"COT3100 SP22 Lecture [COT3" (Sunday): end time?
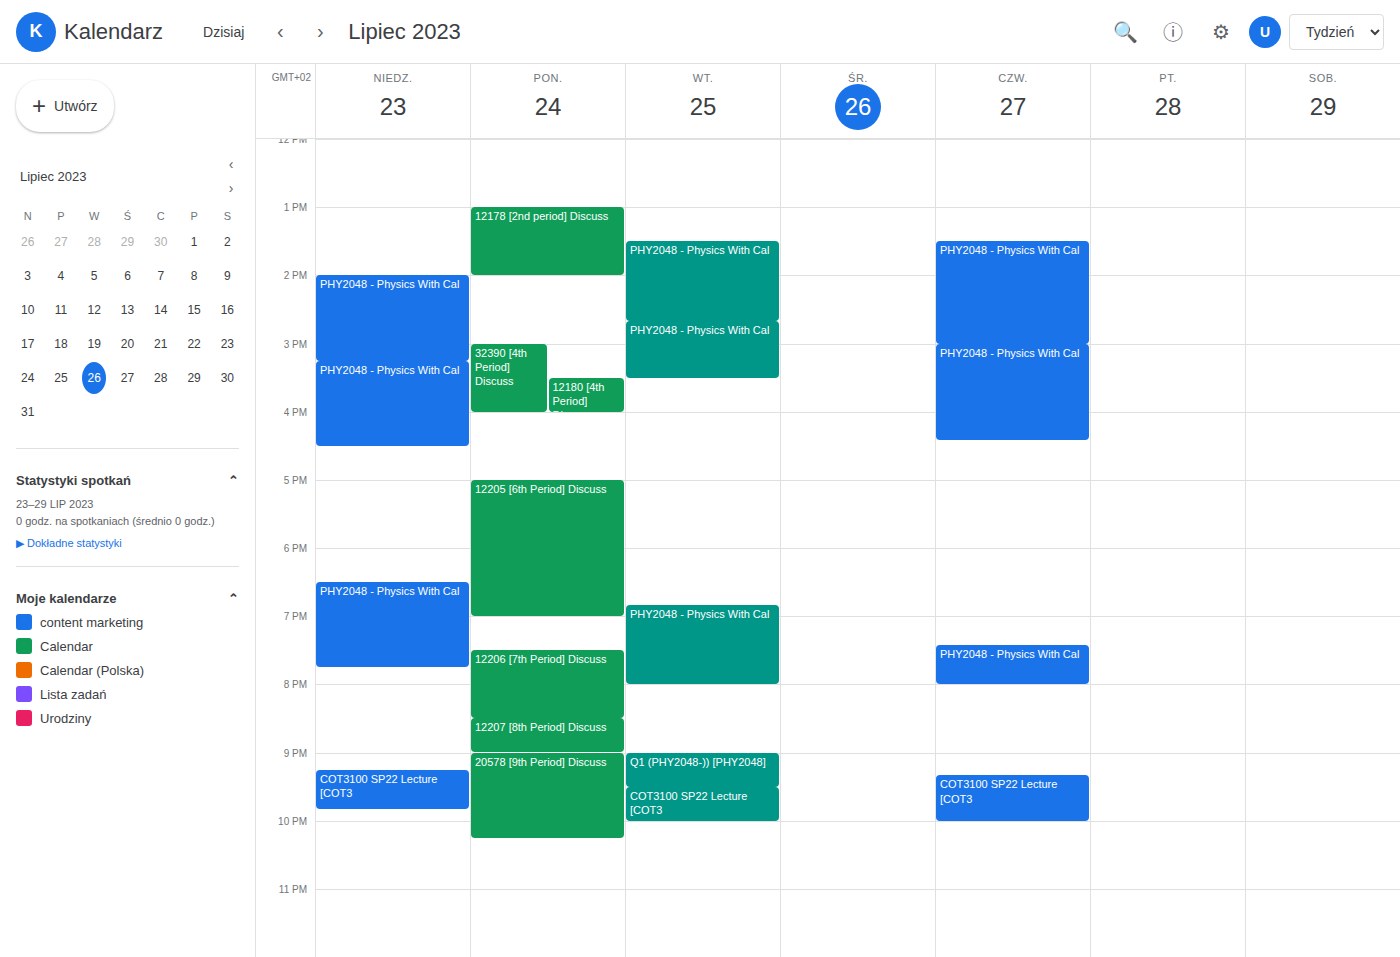
9:50 PM